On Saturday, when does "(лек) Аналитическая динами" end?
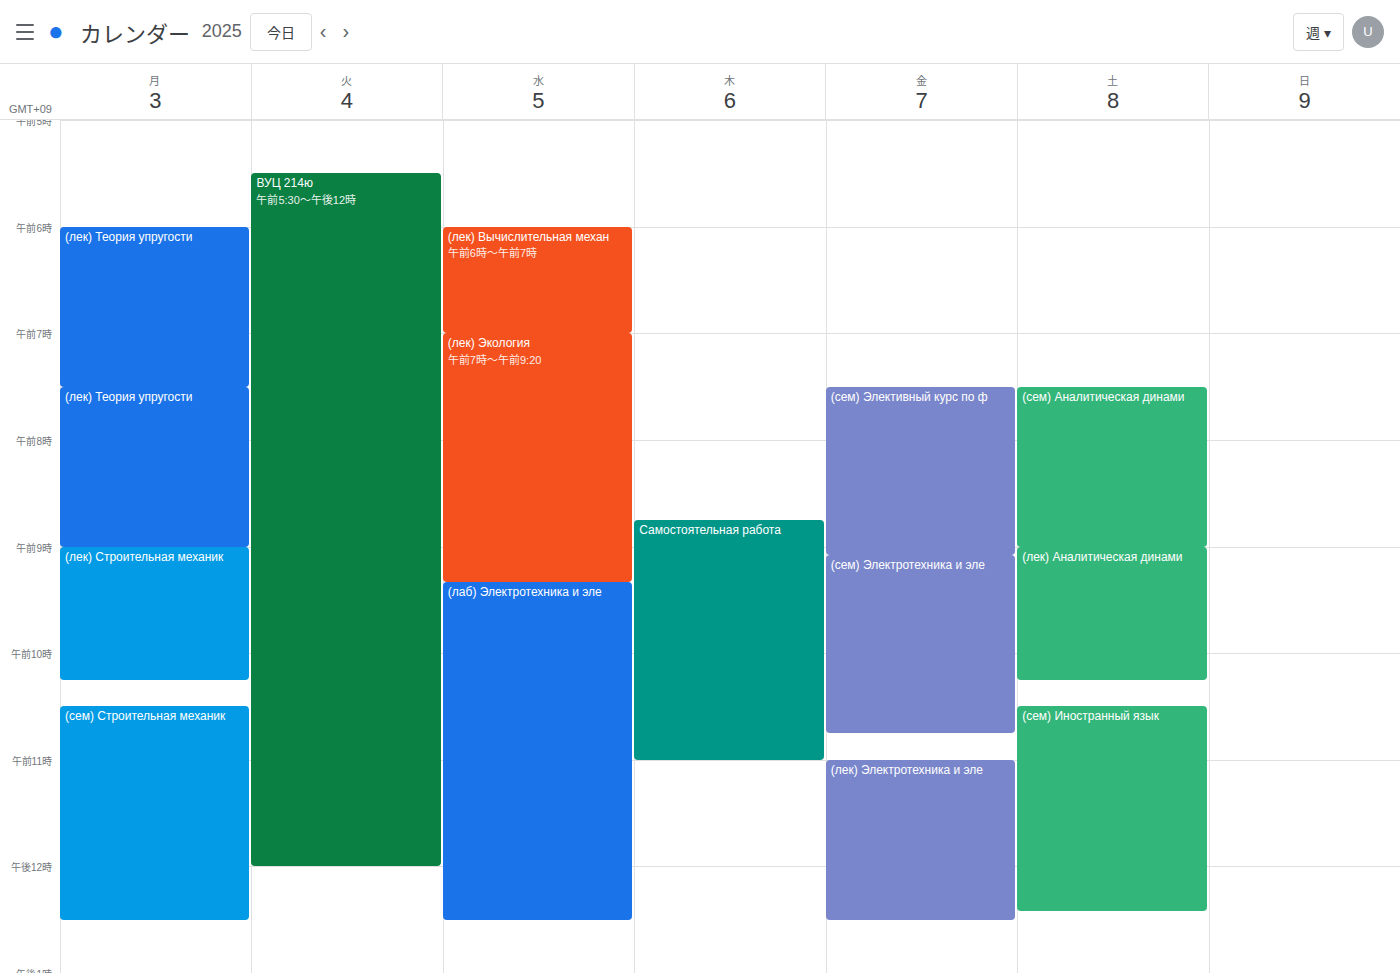
10:15 AM